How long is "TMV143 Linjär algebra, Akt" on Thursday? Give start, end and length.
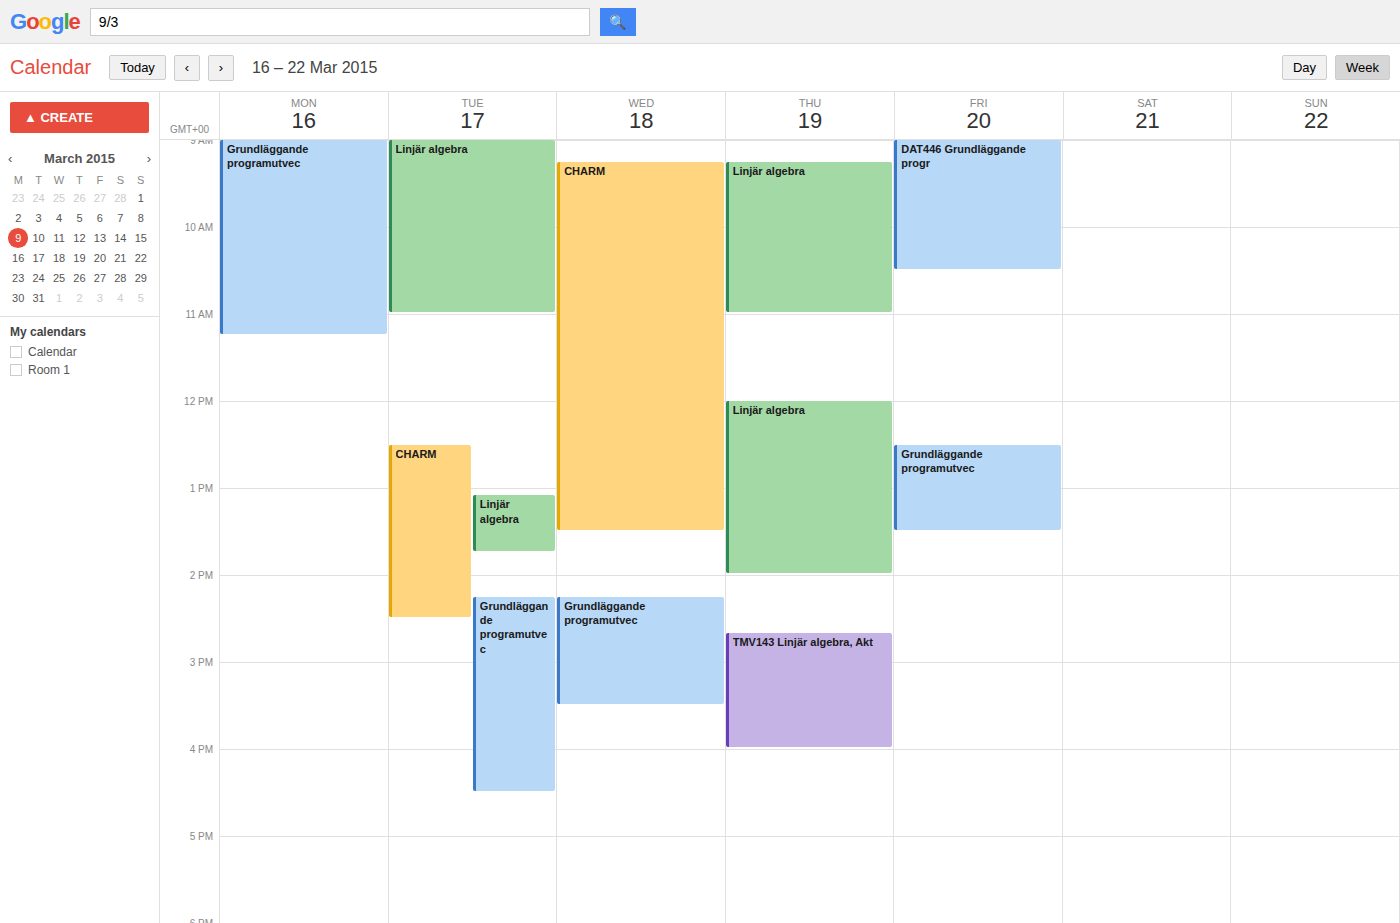
2:40 PM to 4:00 PM, 1 hour 20 minutes